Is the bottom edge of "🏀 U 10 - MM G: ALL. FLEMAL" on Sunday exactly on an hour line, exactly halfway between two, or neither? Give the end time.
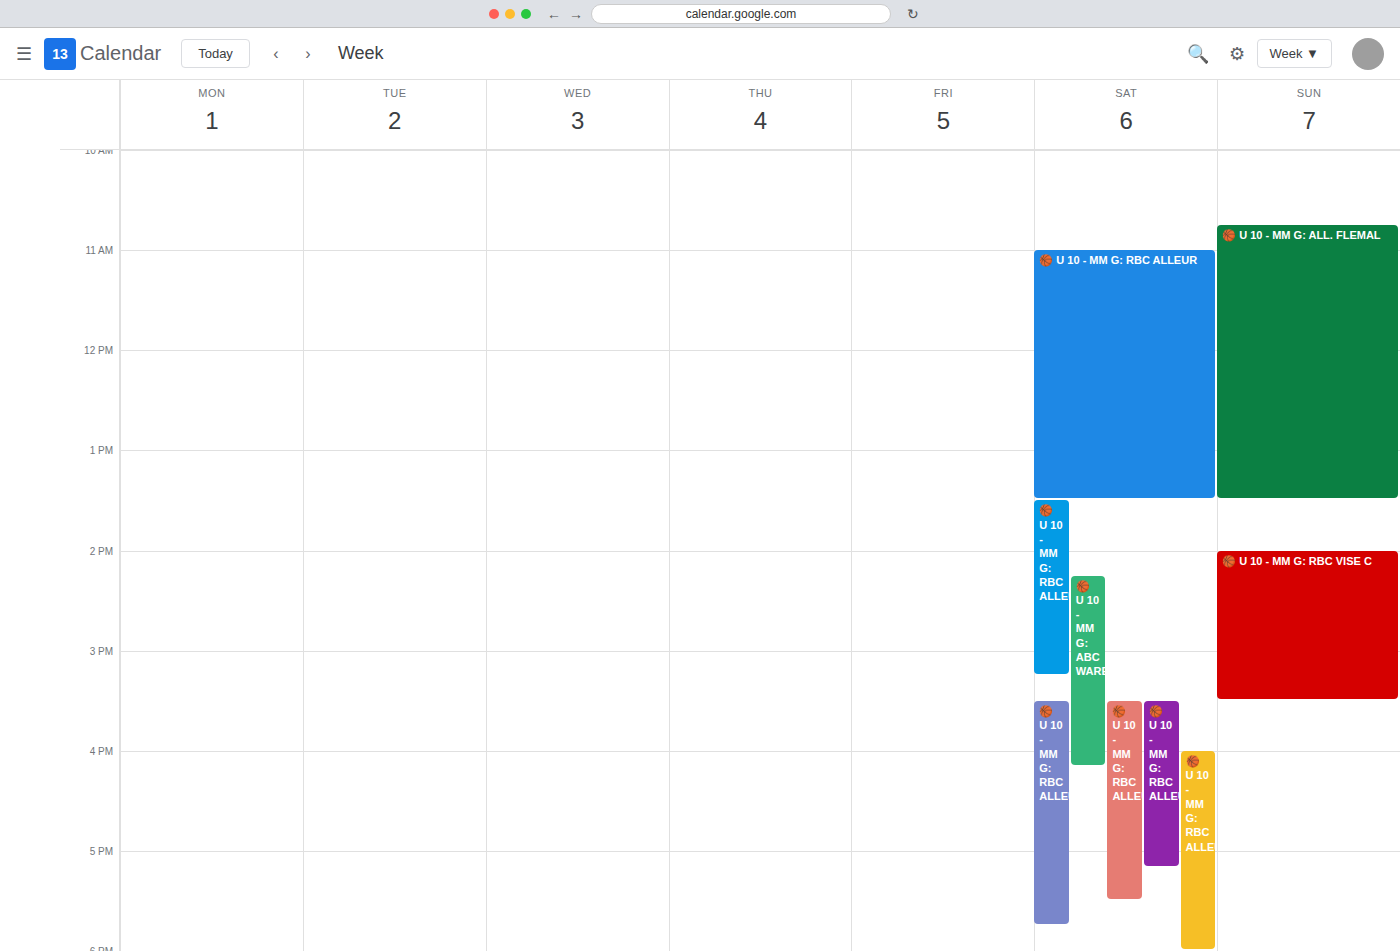
1:30 PM -- halfway between the 1 PM and 2 PM lines.